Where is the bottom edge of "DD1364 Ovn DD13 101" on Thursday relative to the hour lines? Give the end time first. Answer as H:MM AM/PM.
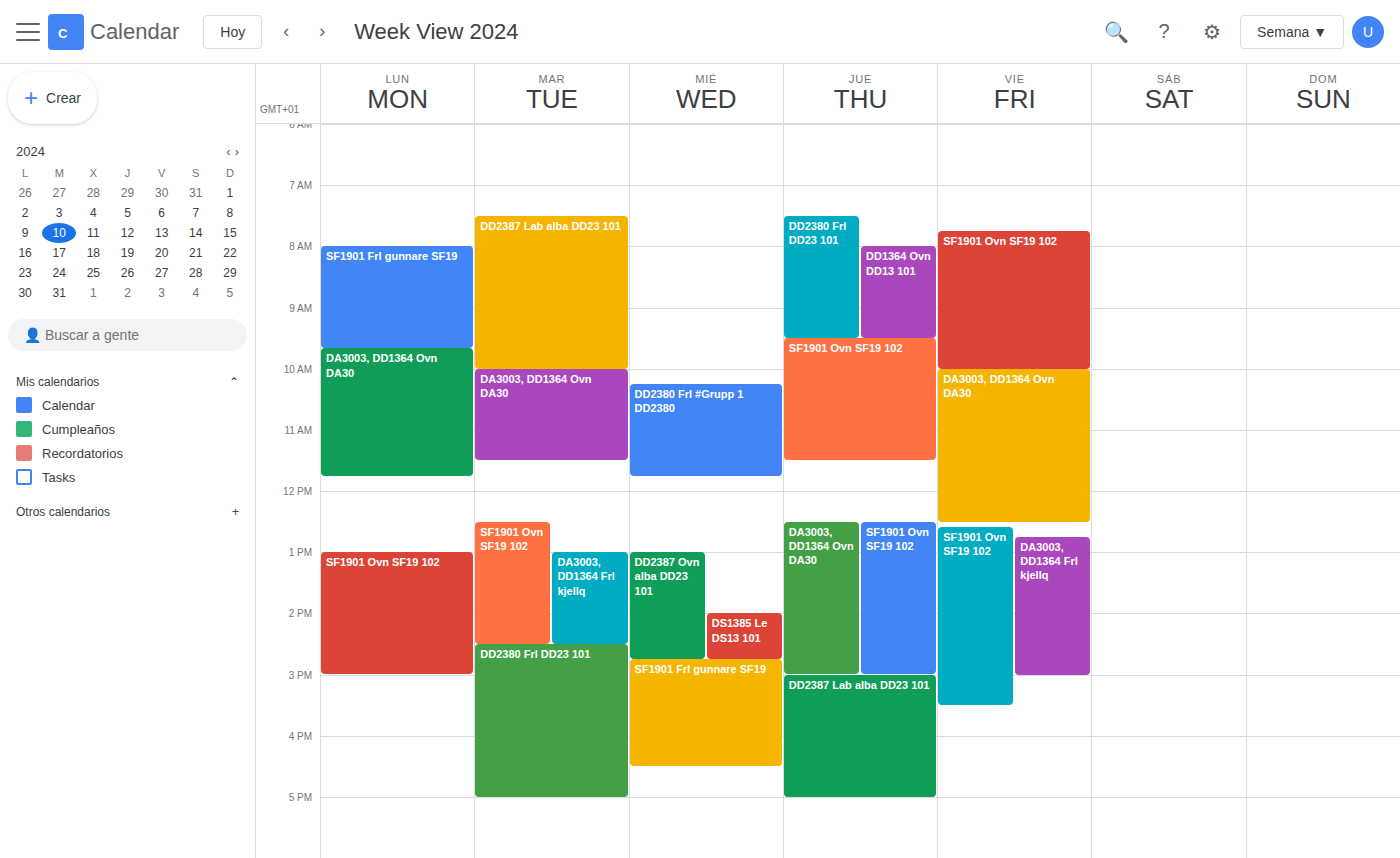
9:30 AM -- halfway between the 9 AM and 10 AM lines.